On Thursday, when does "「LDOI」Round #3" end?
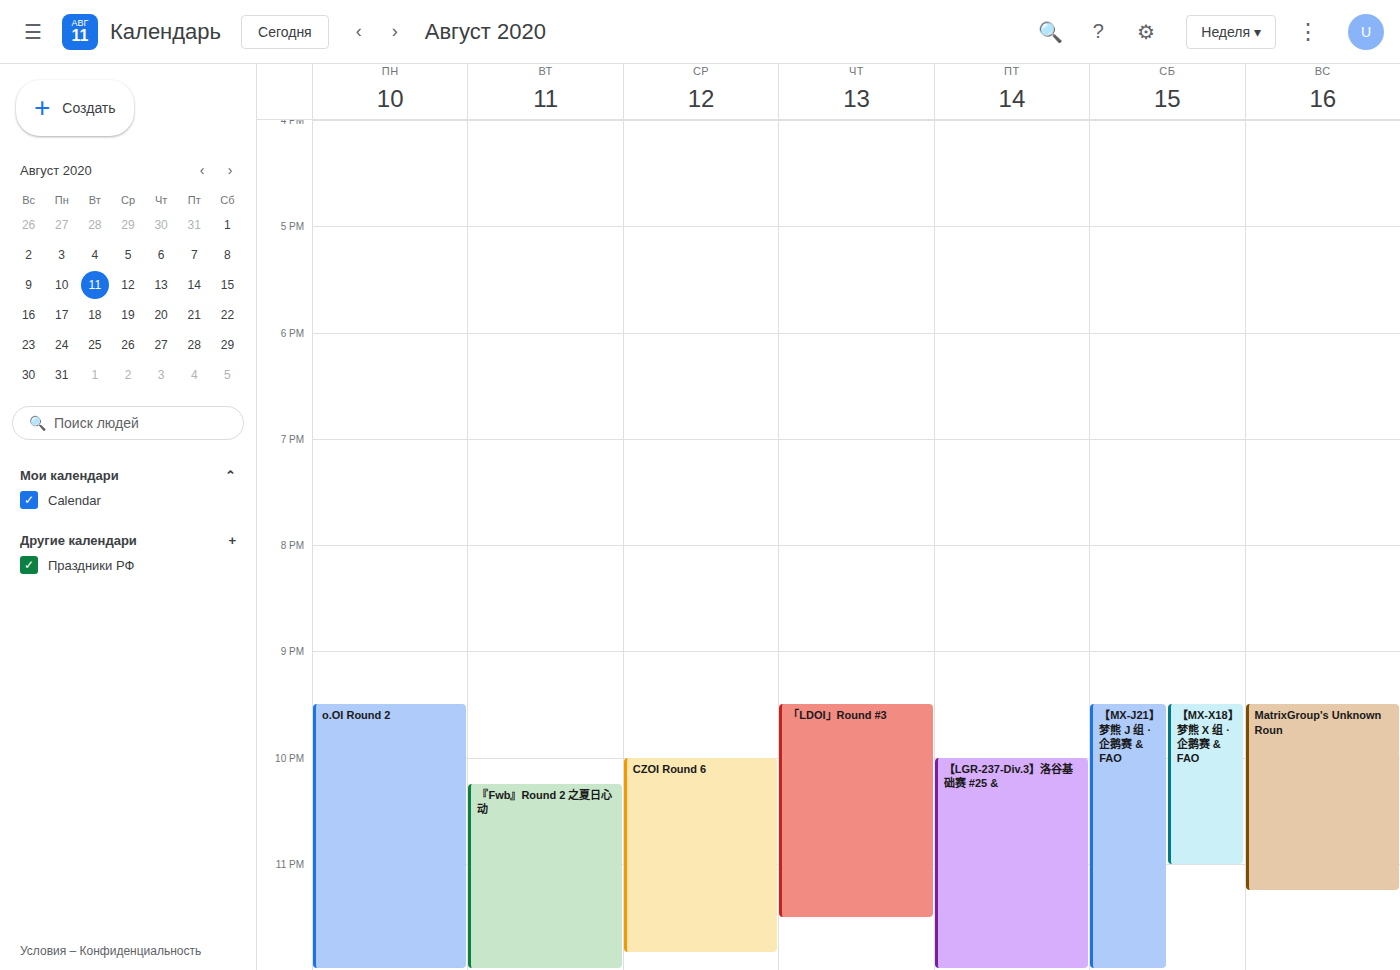
11:30 PM